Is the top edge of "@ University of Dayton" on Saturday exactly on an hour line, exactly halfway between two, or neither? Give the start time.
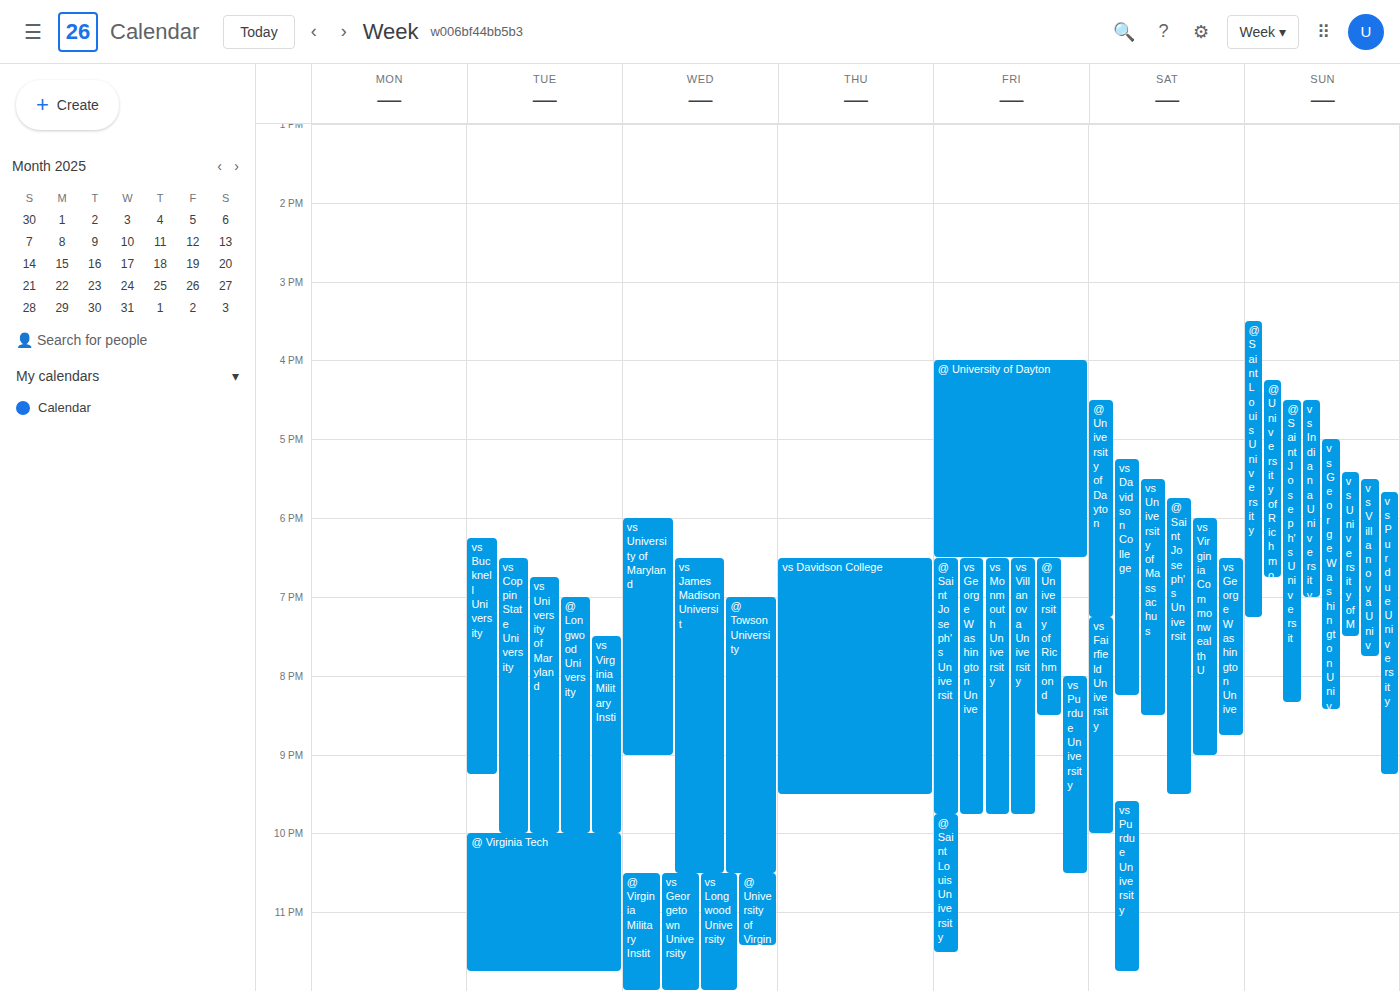
16:30 -- halfway between the 16:00 and 17:00 lines.